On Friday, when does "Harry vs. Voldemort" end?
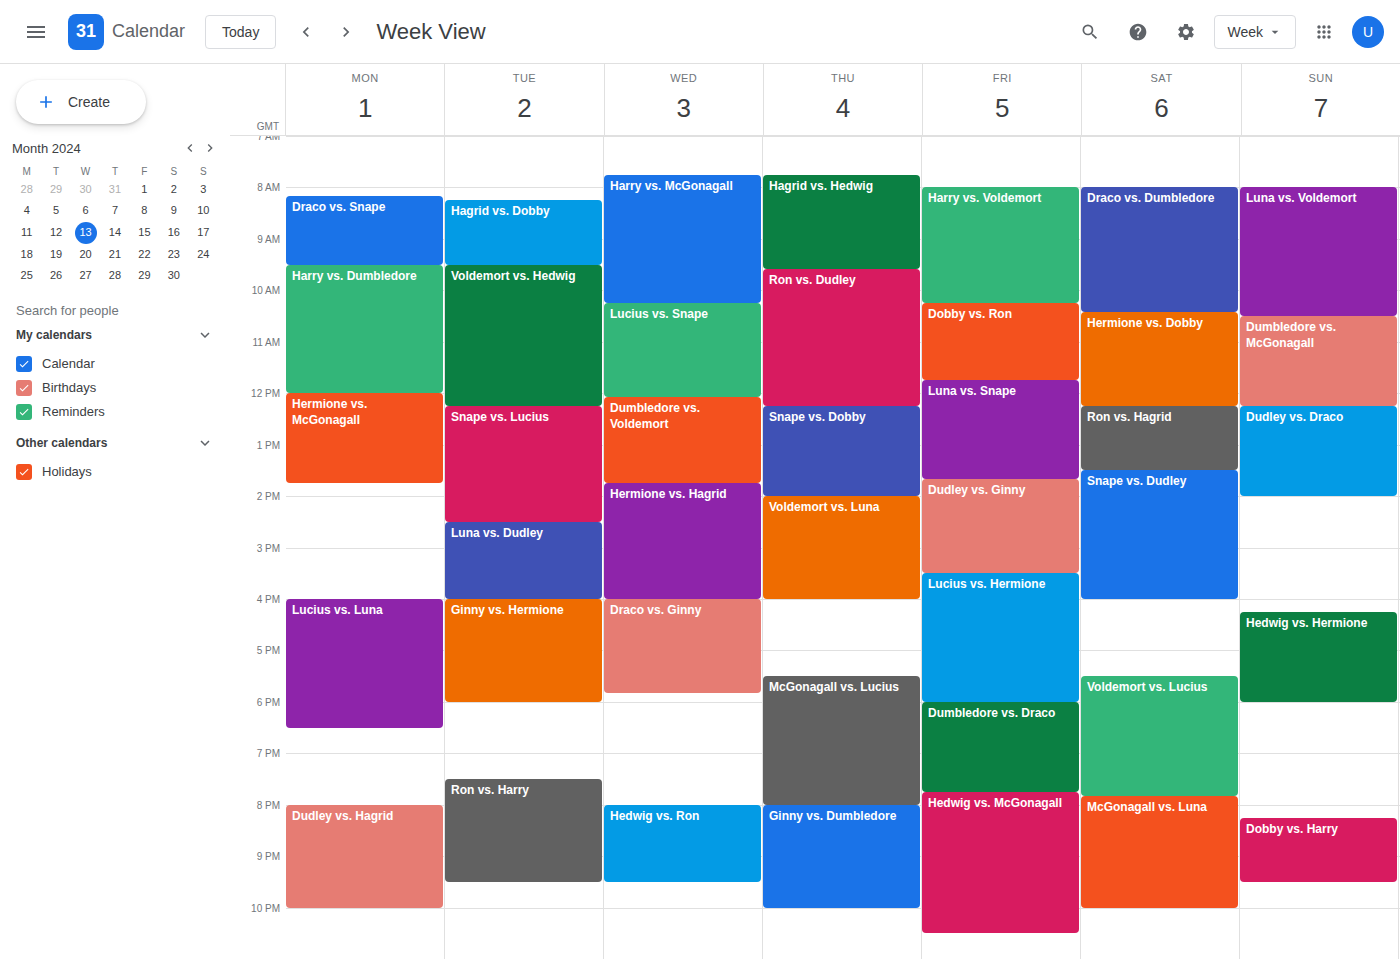
10:15 AM